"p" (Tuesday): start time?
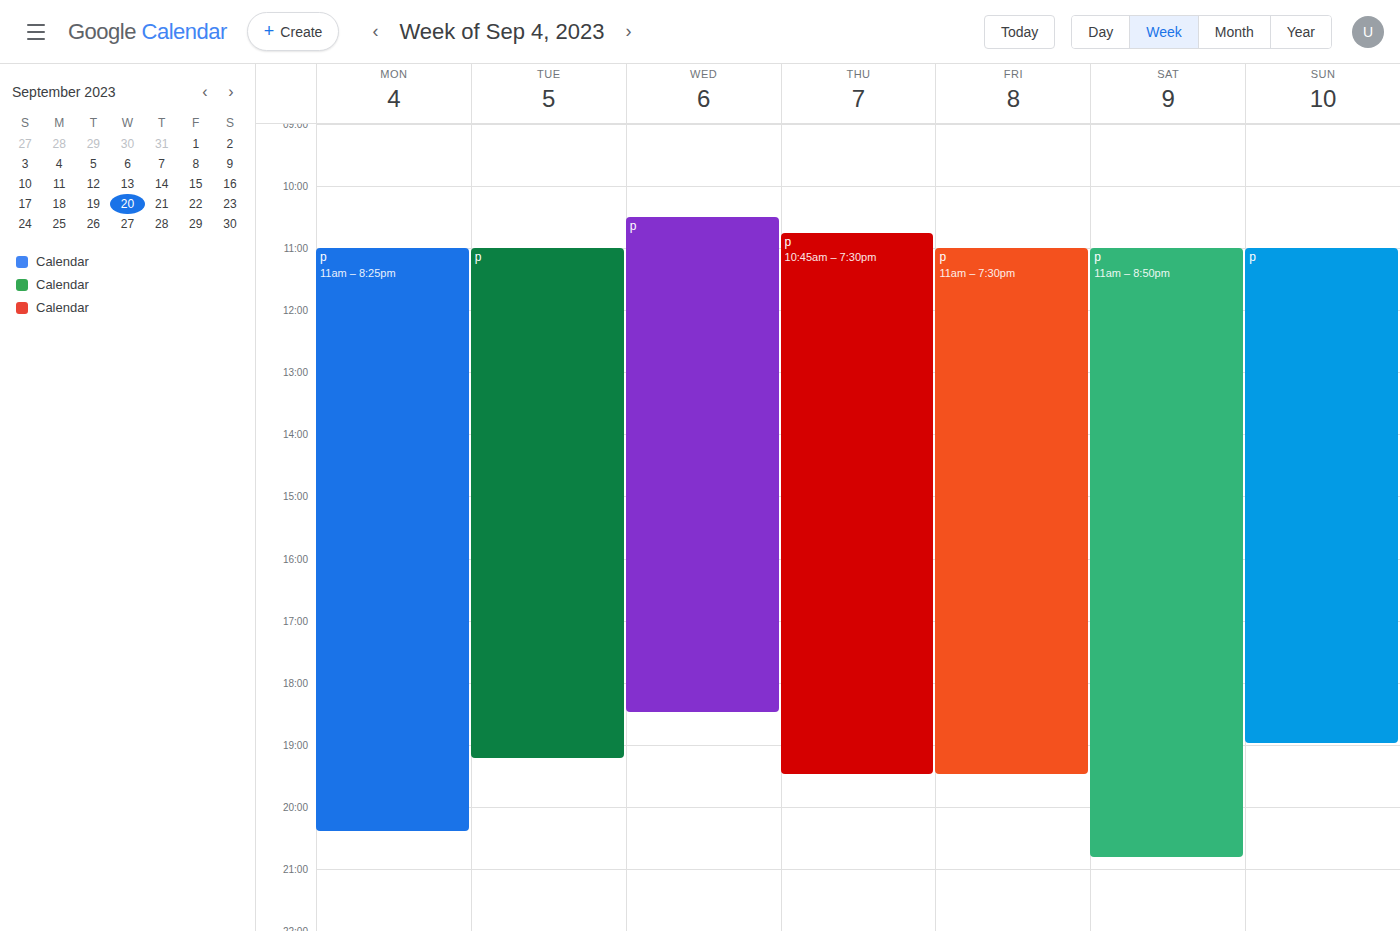
11:00 AM